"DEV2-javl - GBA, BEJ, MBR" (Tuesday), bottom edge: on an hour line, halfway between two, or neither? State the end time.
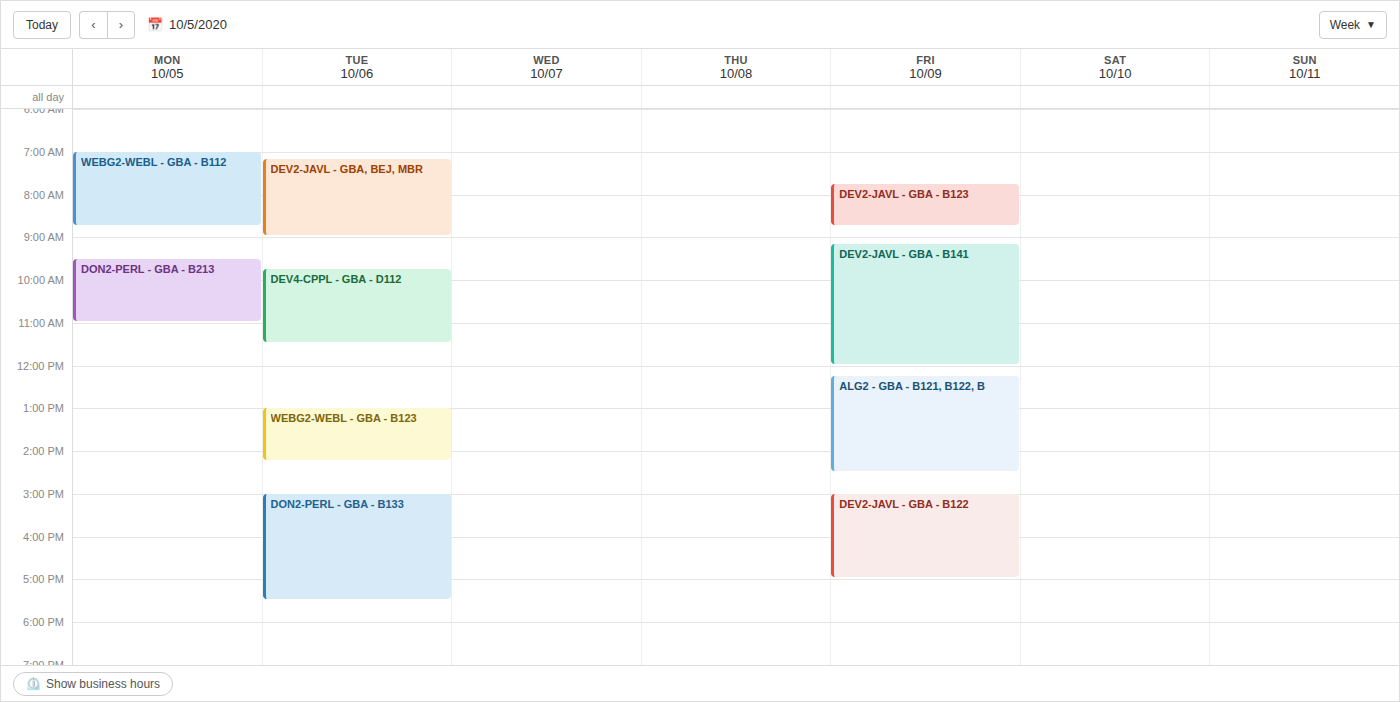
9:00 AM -- exactly on the 9 AM line.